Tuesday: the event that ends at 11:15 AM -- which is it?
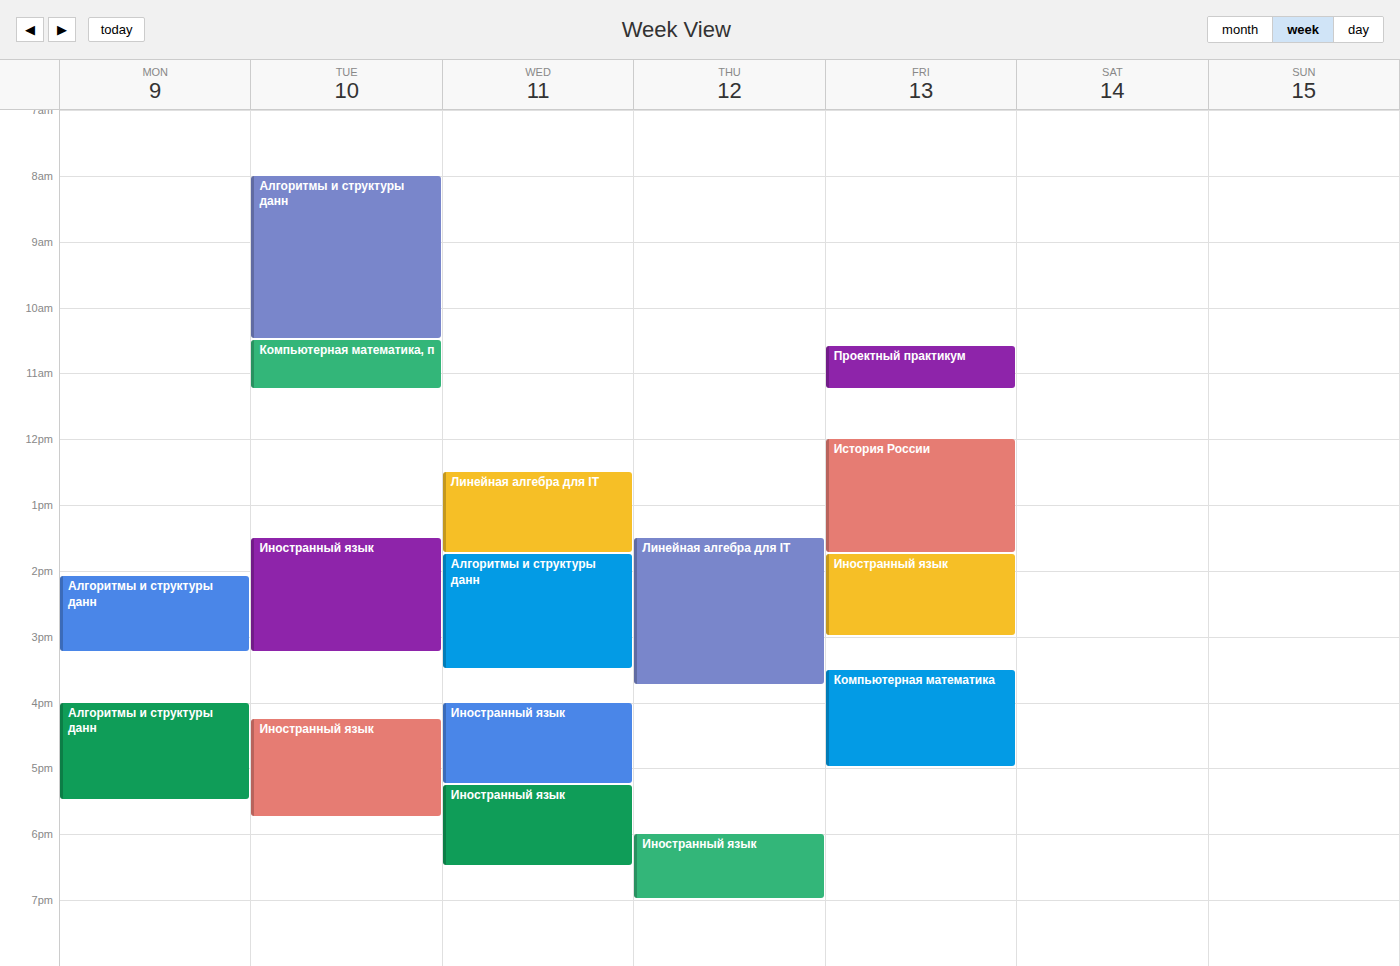
"Компьютерная математика, п"